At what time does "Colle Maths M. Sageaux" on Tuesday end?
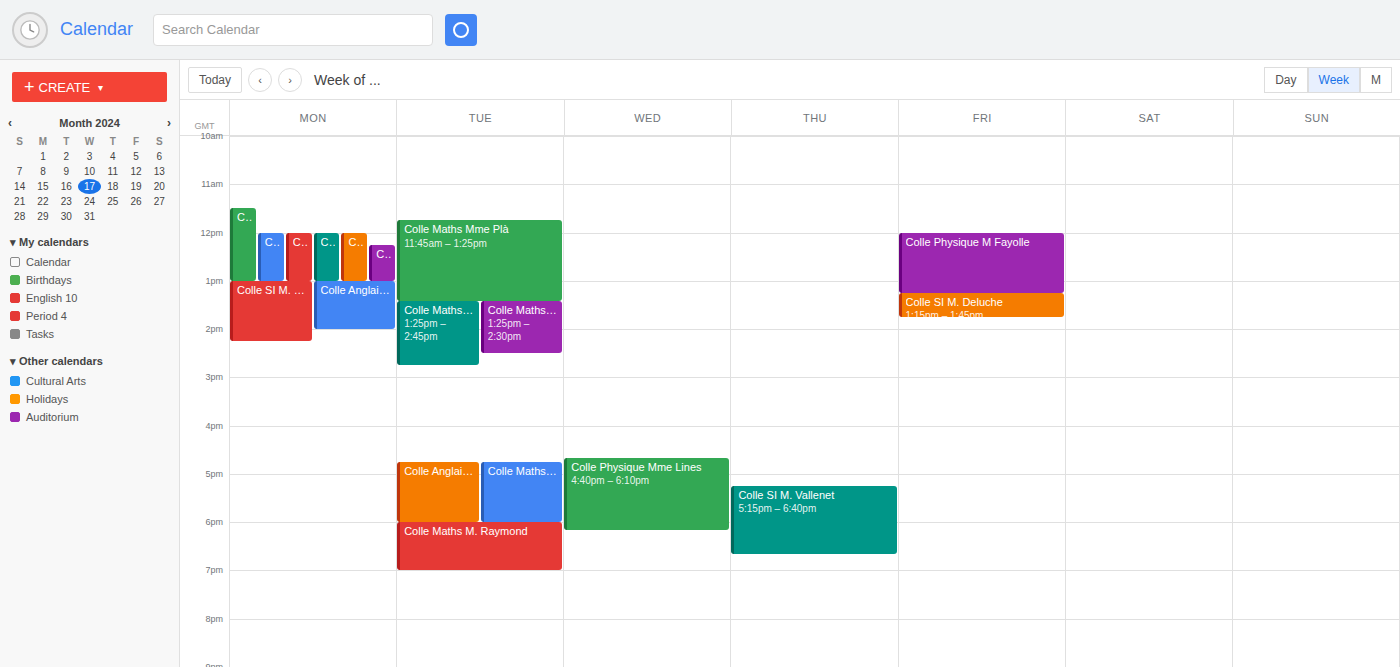
6:00 PM